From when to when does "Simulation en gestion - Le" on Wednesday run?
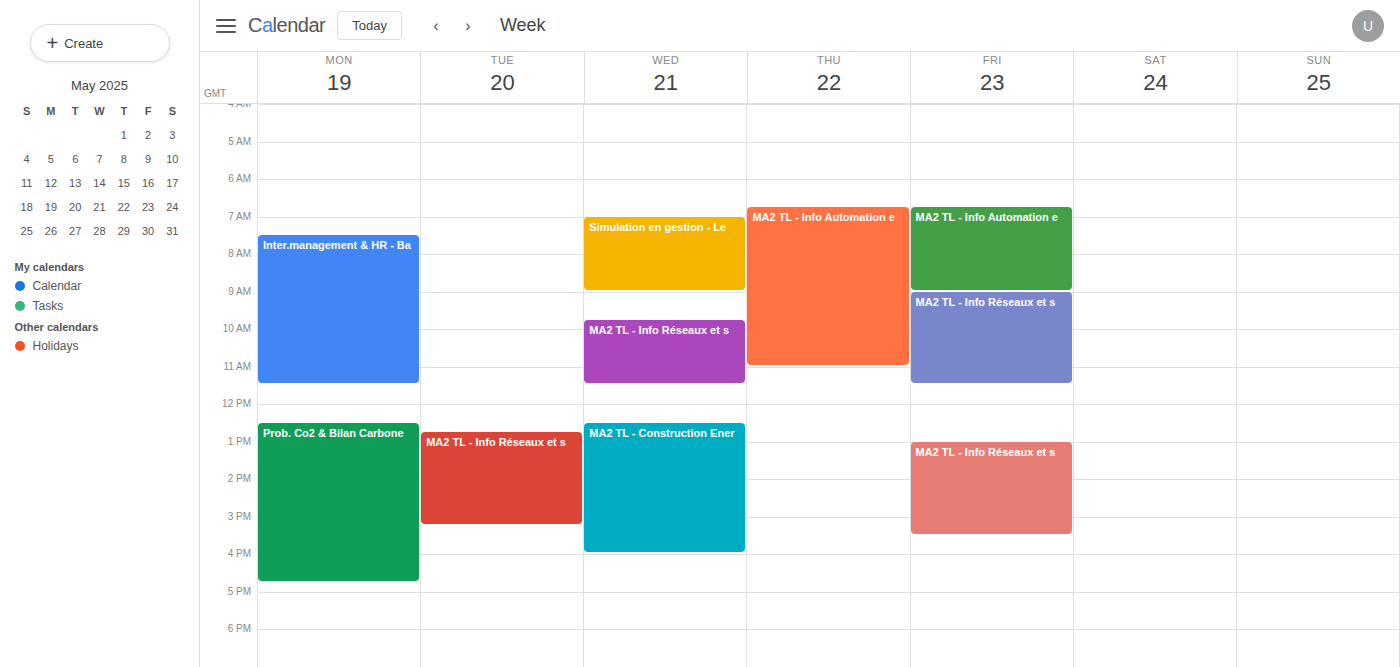
7:00 AM to 9:00 AM